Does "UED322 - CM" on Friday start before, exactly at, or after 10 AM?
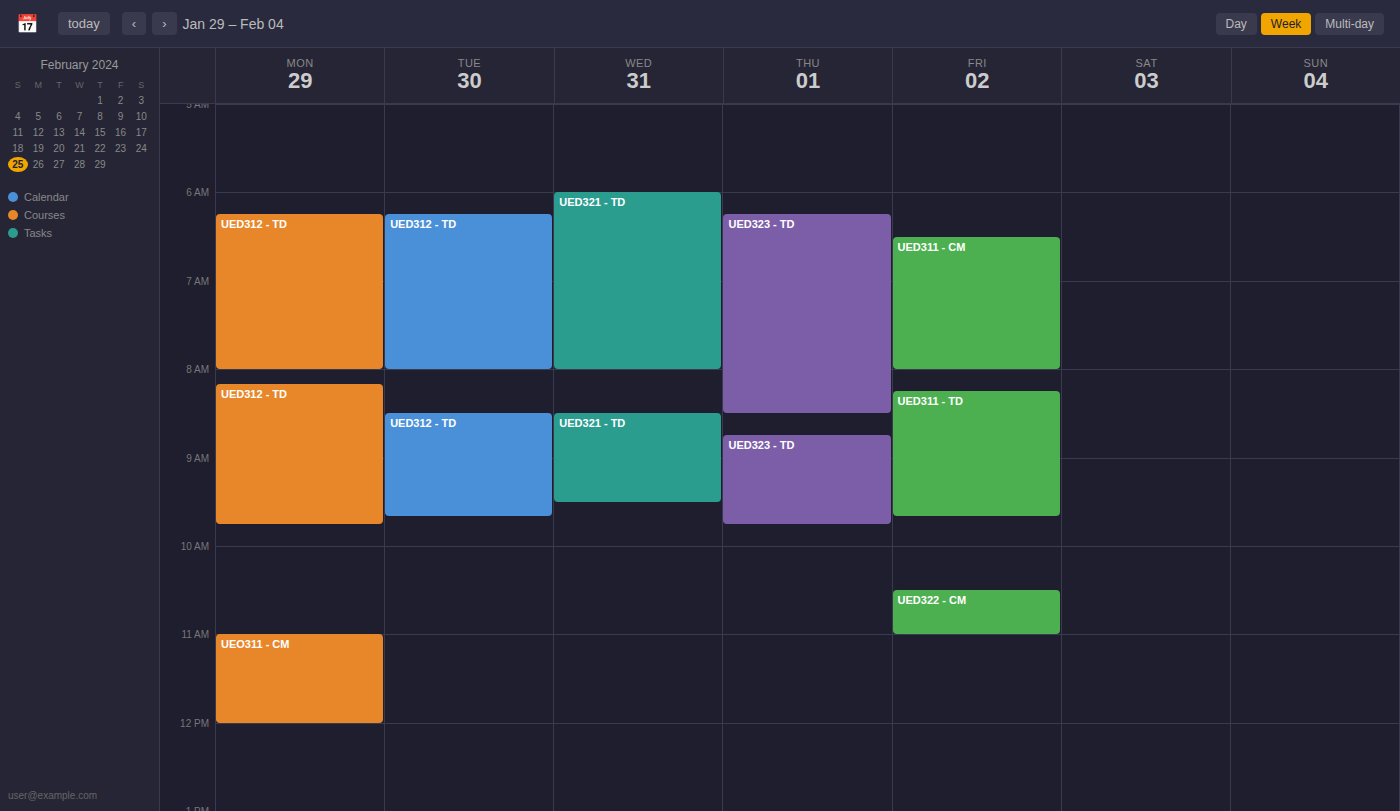
10:30 AM -- after 10 AM, 30 minutes below the 10 AM line.